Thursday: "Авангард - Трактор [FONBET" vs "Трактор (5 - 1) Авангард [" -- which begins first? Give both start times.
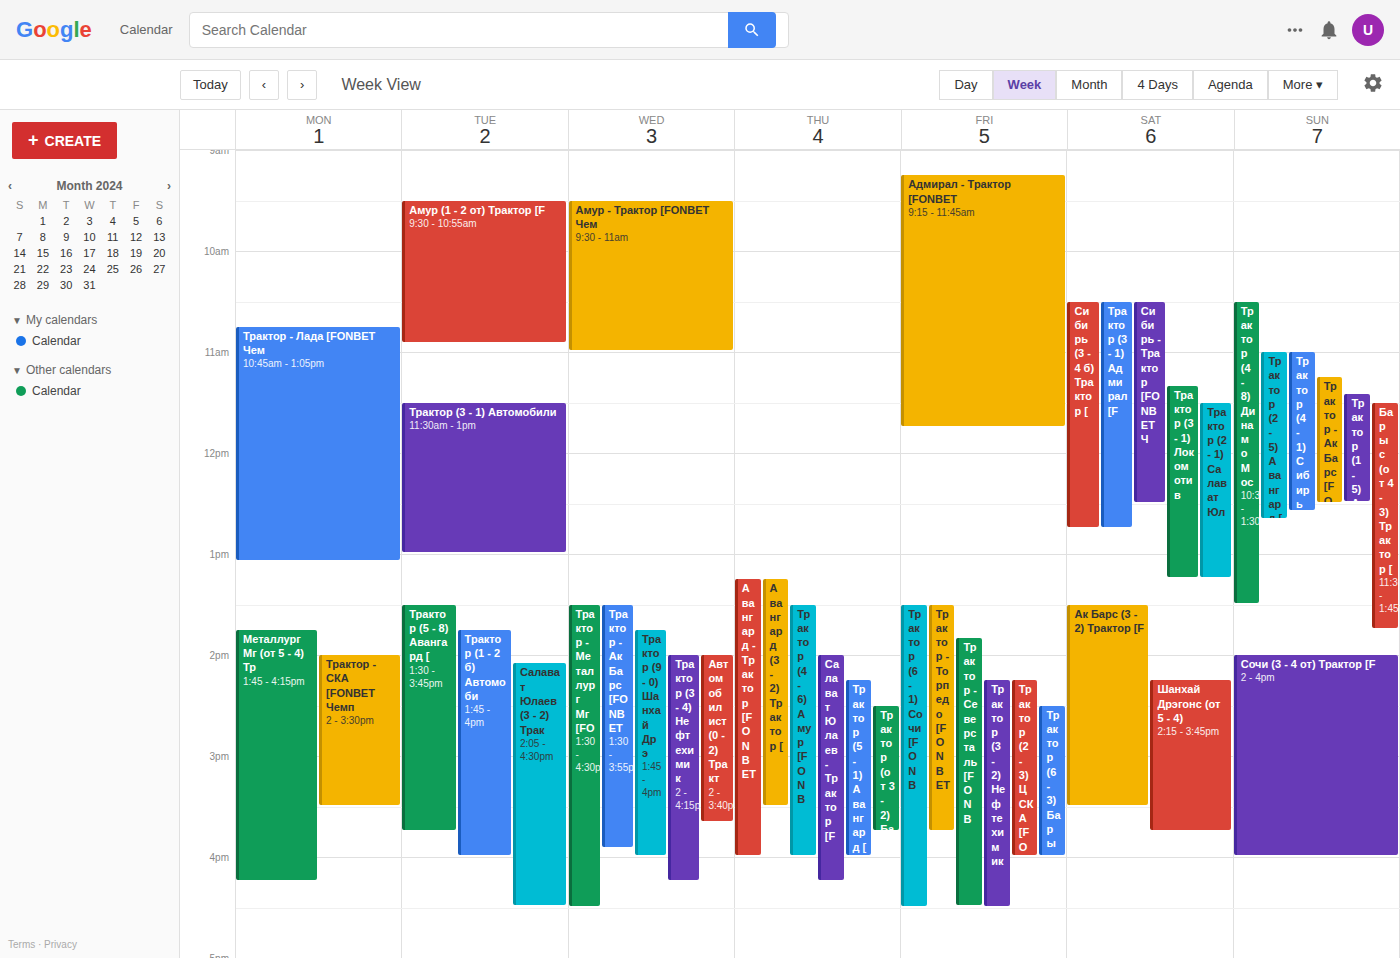
"Авангард - Трактор [FONBET" 13:15; "Трактор (5 - 1) Авангард [" 14:15.